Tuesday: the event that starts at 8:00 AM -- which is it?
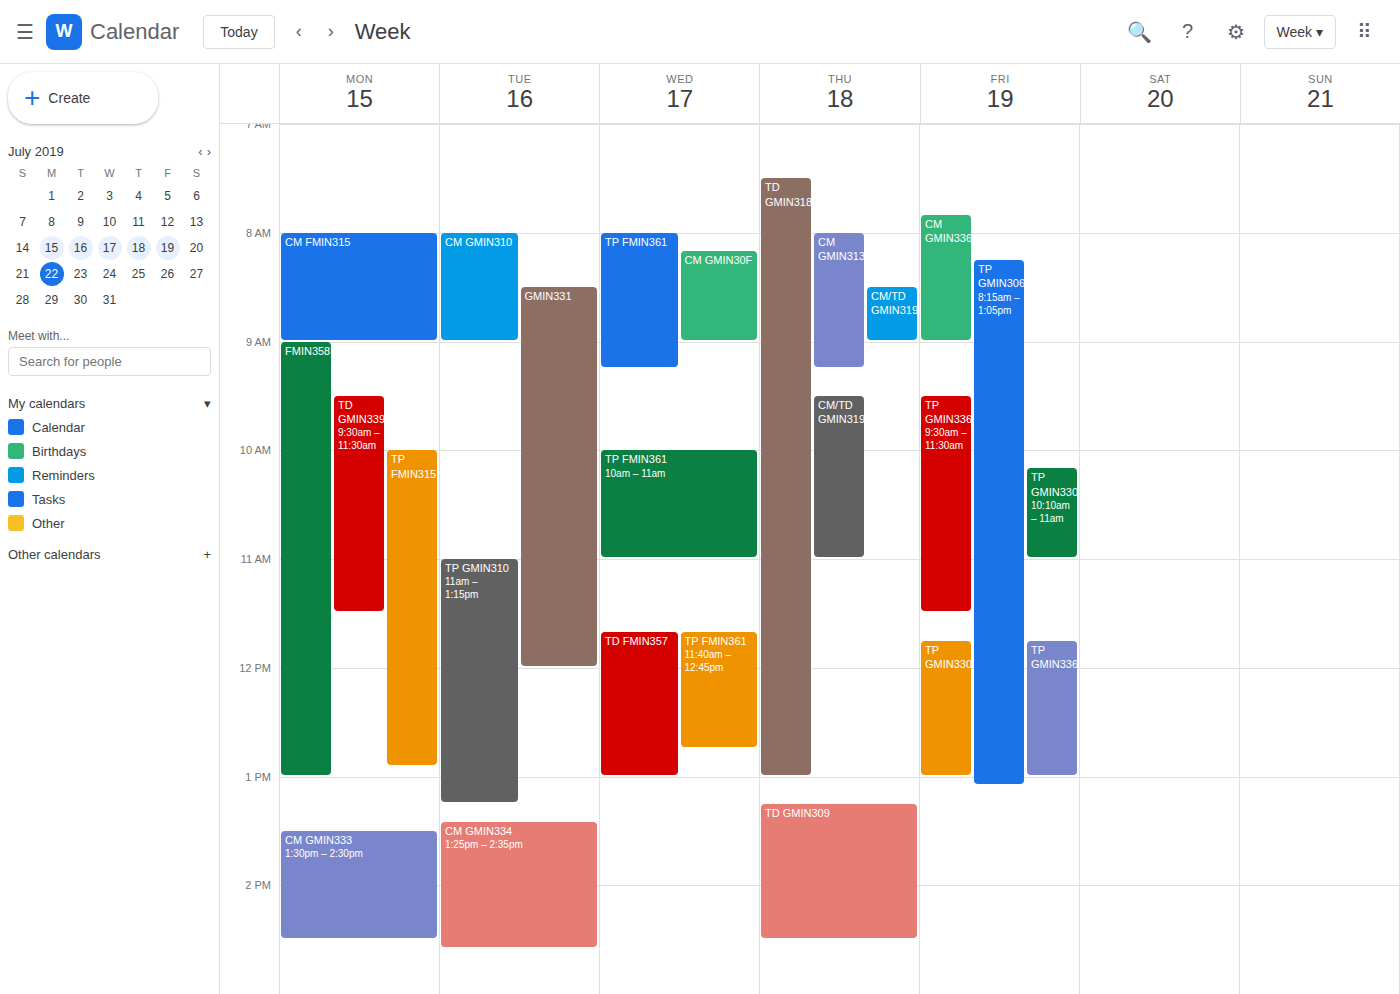
"CM GMIN310"